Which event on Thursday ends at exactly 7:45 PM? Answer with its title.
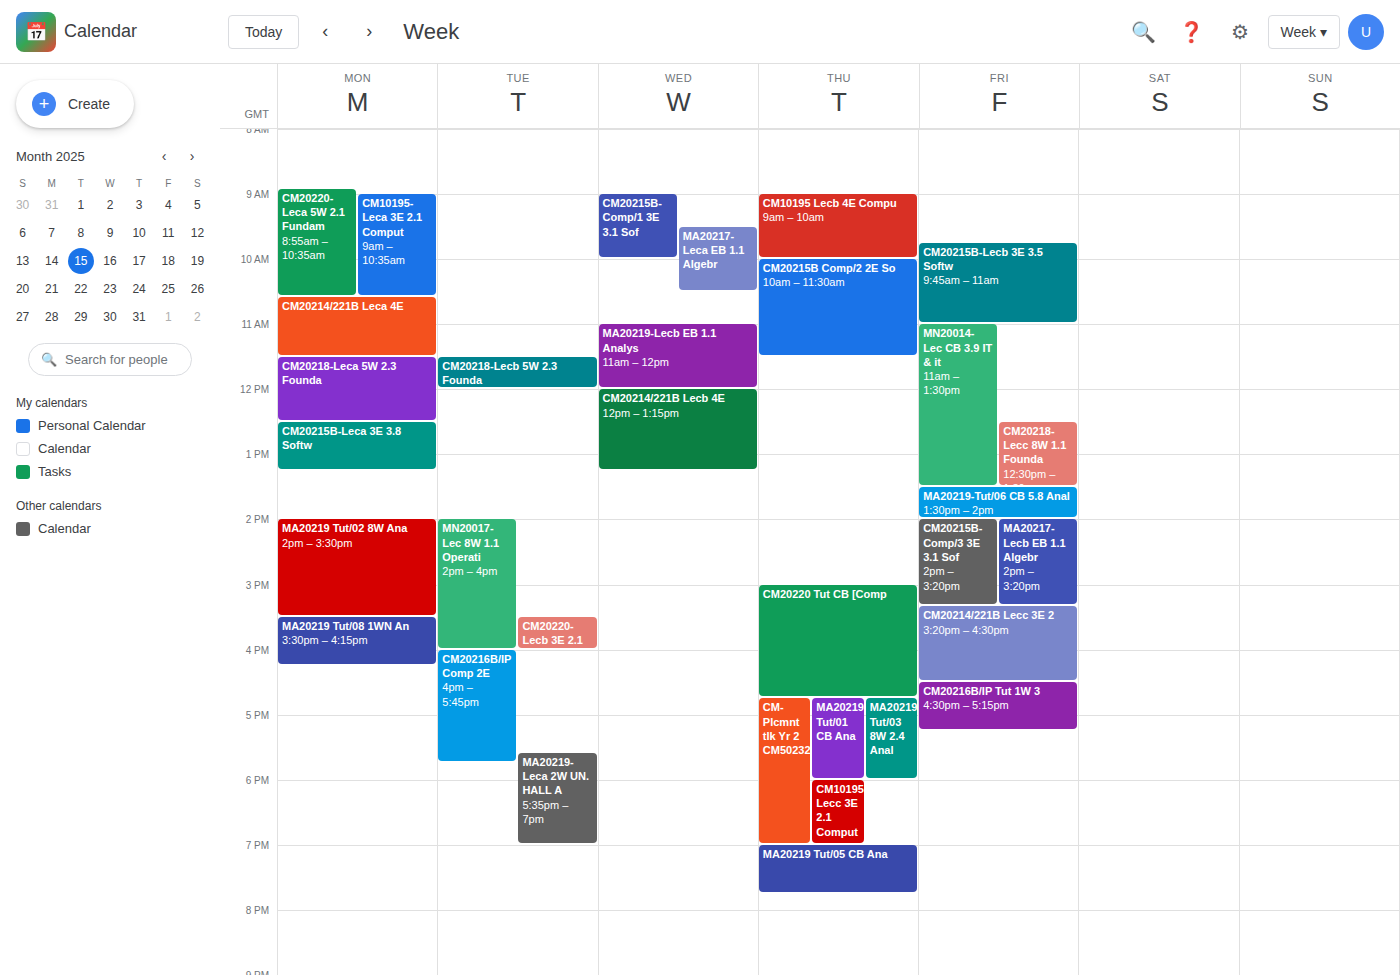
"MA20219 Tut/05 CB Ana"